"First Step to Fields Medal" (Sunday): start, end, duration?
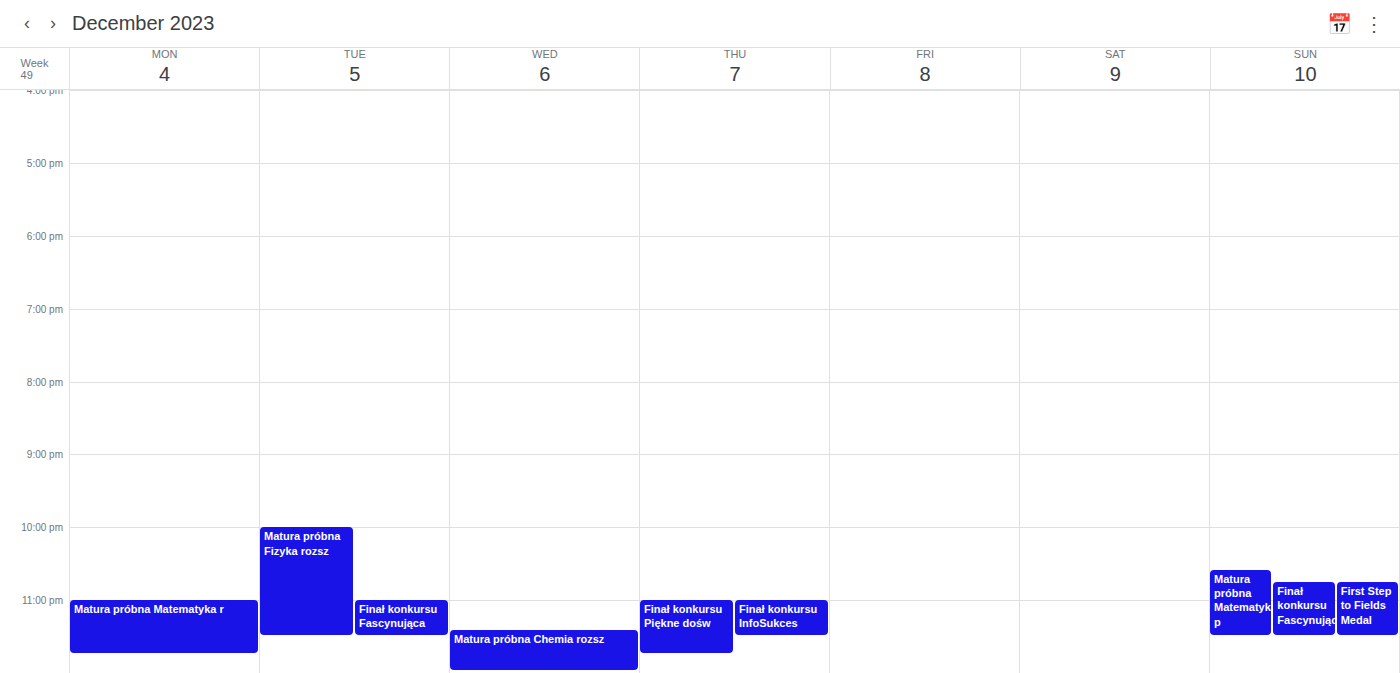
10:45 PM to 11:30 PM, 45 minutes